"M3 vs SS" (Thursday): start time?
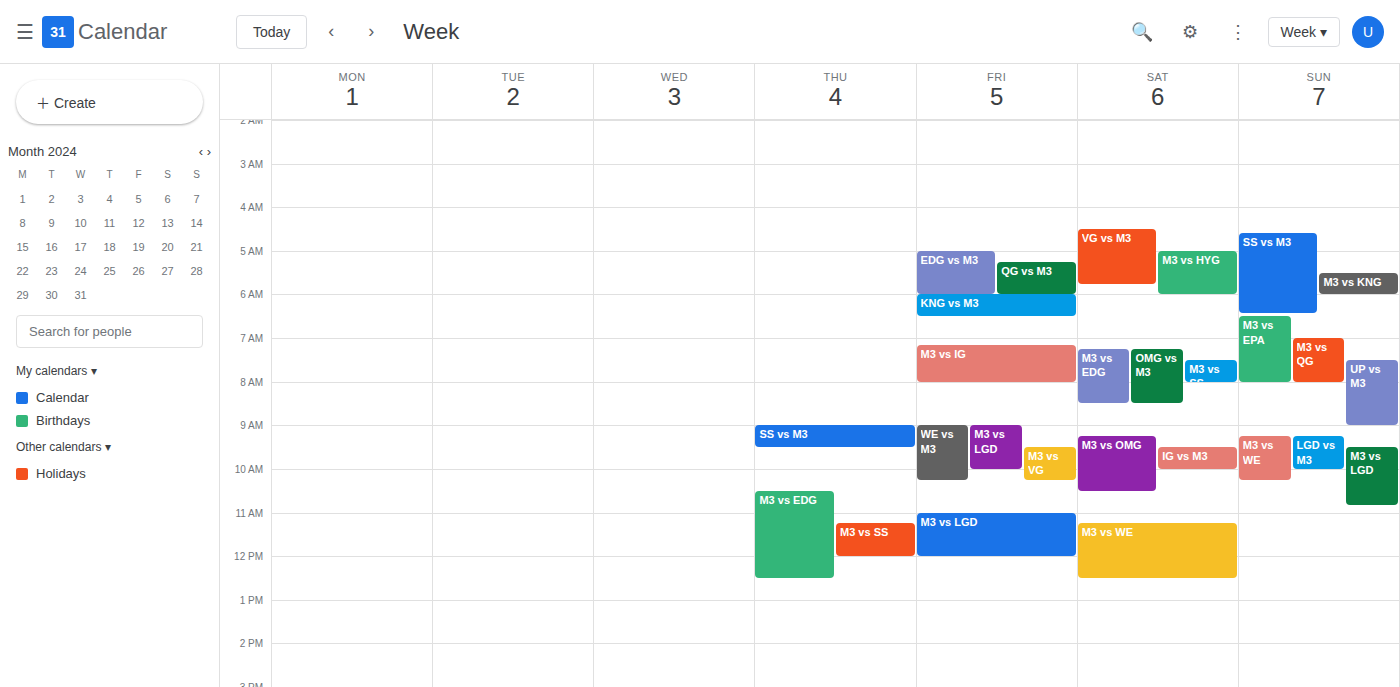
11:15 AM